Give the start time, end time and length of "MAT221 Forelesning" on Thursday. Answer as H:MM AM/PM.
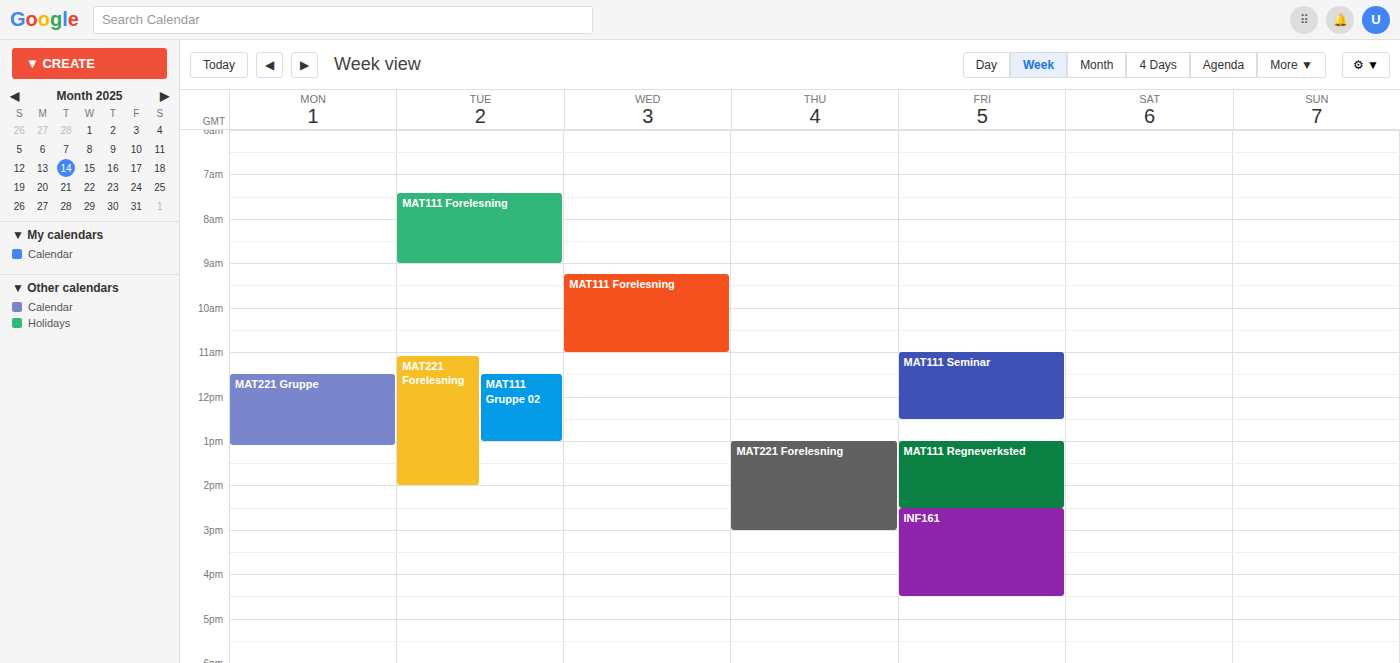
1:00 PM to 3:00 PM, 2 hours